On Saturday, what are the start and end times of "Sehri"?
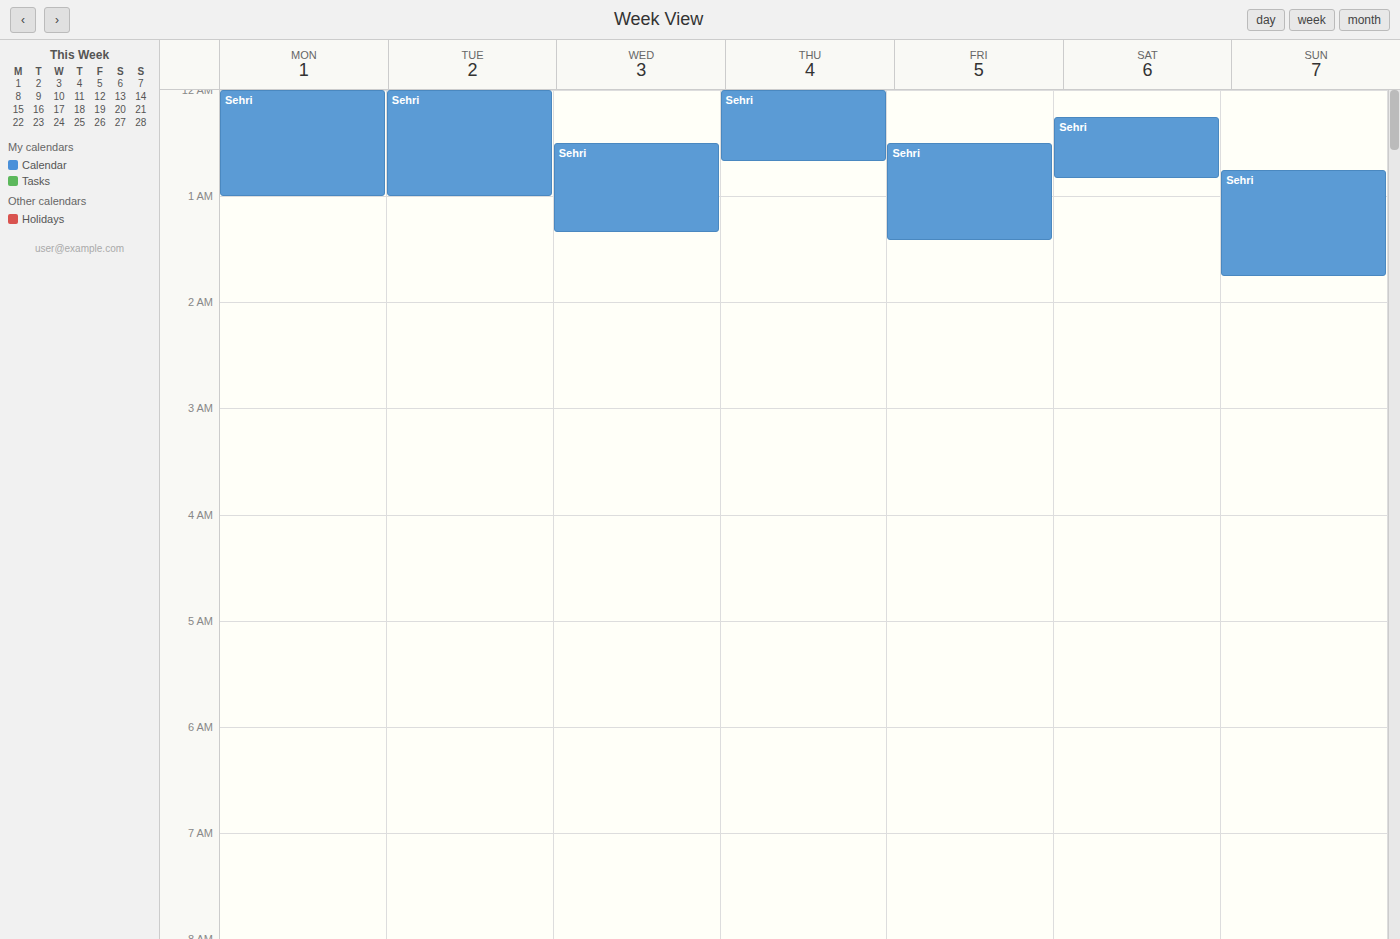
12:15 AM to 12:50 AM